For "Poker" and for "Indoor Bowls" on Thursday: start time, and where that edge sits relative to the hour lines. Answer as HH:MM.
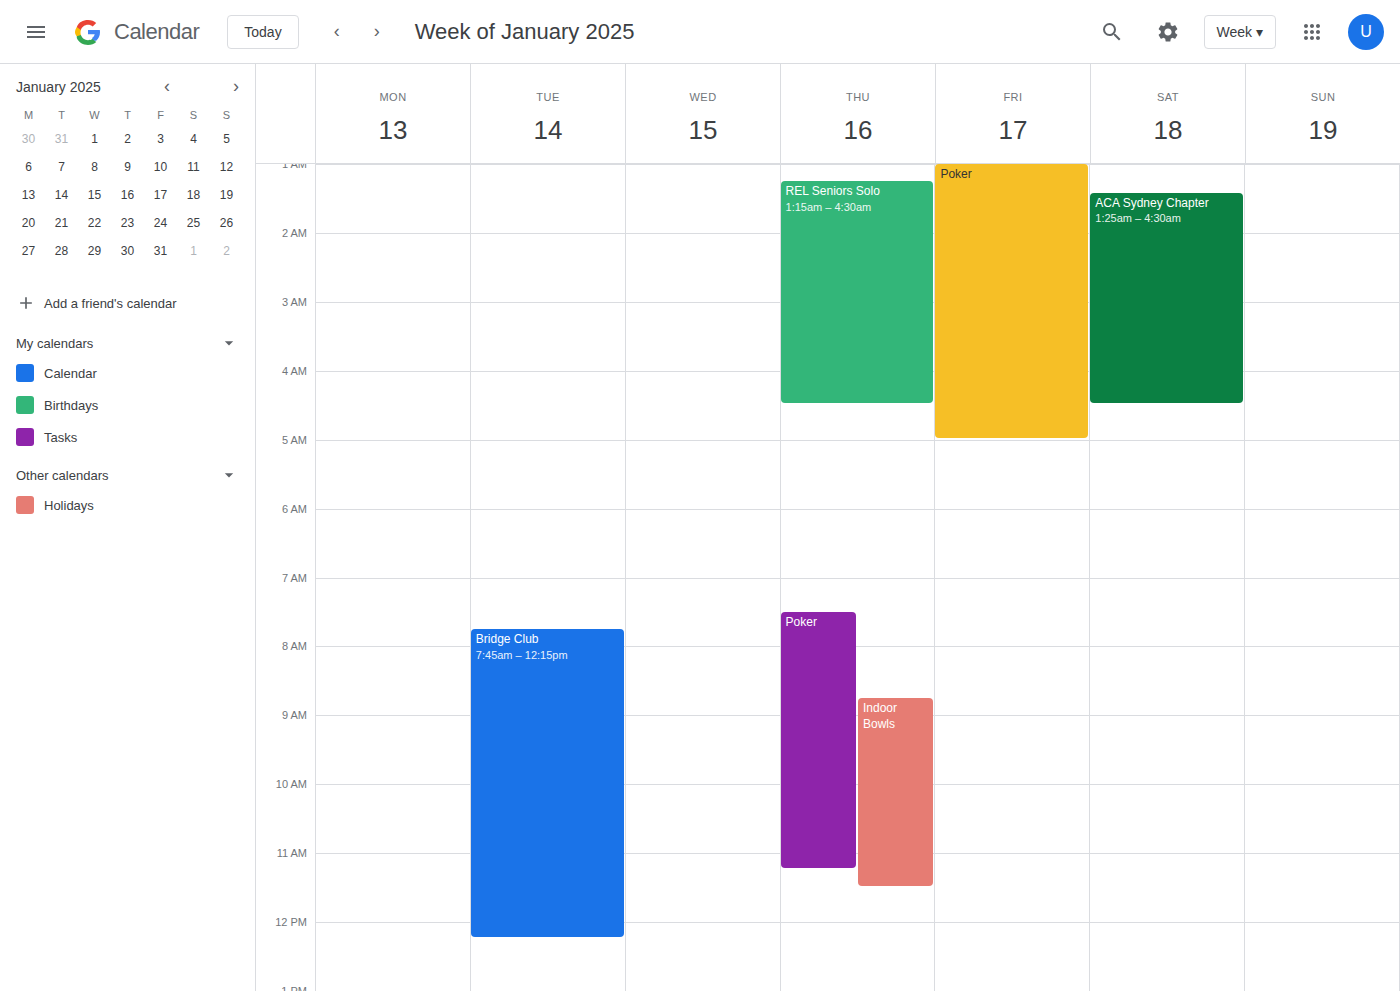
"Poker": 07:30, halfway between the 07:00 and 08:00 lines. "Indoor Bowls": 08:45, neither: three quarters of the way from the 08:00 line to the 09:00 line.